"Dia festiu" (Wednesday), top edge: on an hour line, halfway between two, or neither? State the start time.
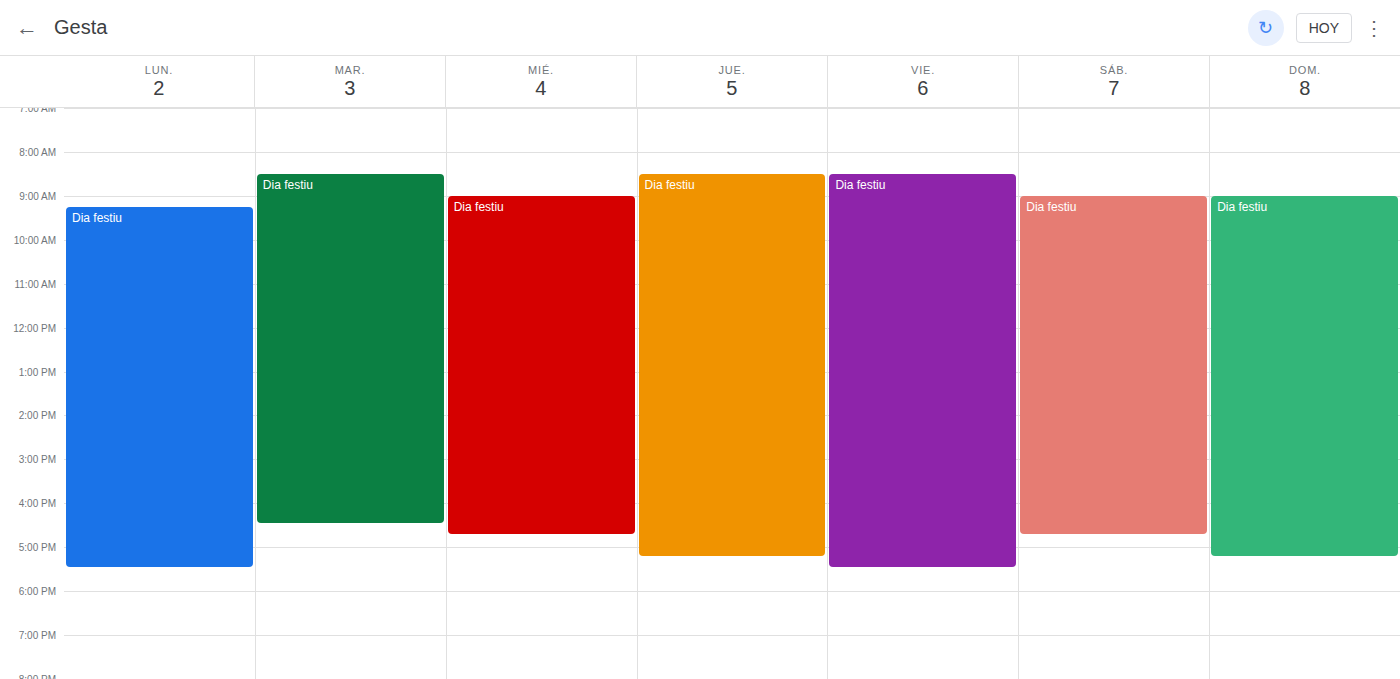
9:00 AM -- exactly on the 9 AM line.